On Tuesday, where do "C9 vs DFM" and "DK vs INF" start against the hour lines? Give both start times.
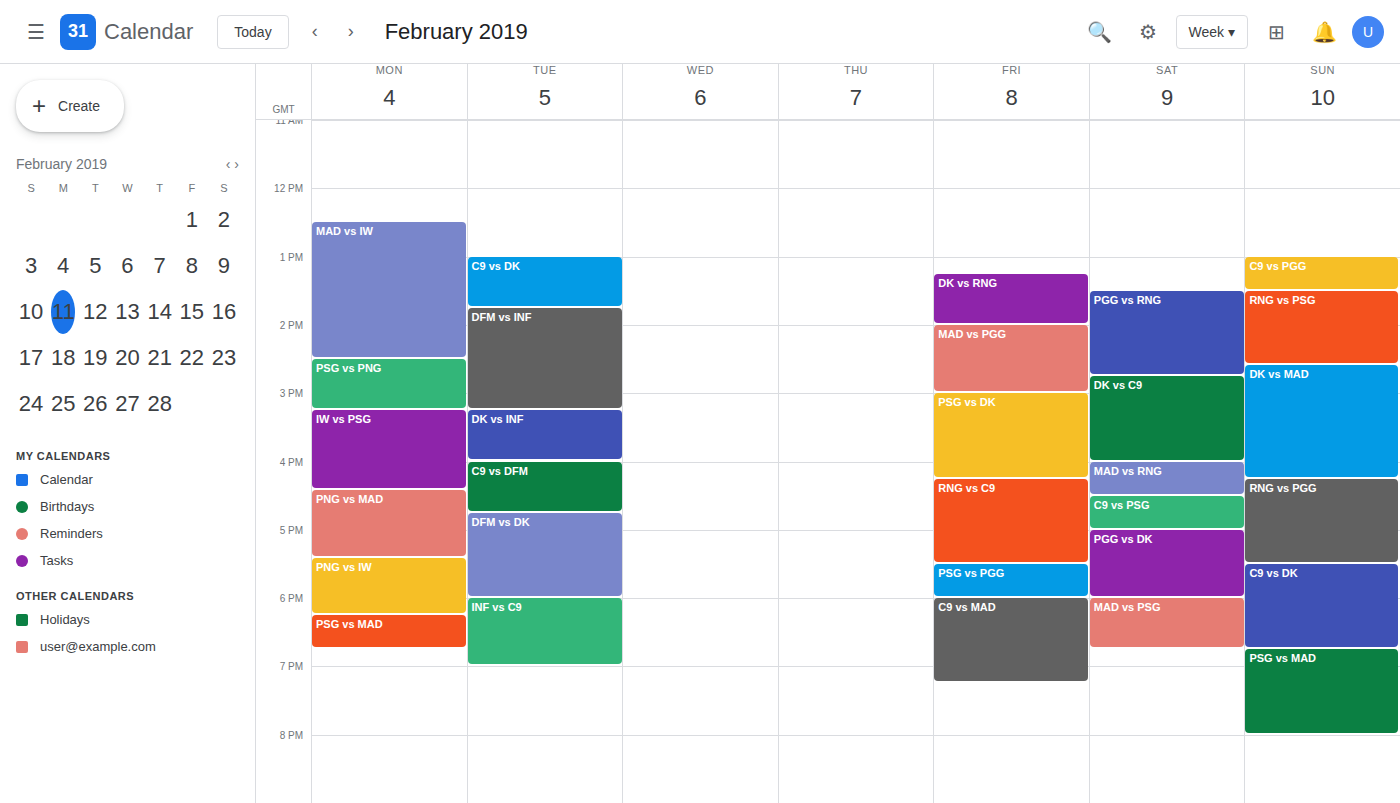
"C9 vs DFM": 4:00 PM, exactly on the 4 PM line. "DK vs INF": 3:15 PM, neither: a quarter of the way from the 3 PM line to the 4 PM line.